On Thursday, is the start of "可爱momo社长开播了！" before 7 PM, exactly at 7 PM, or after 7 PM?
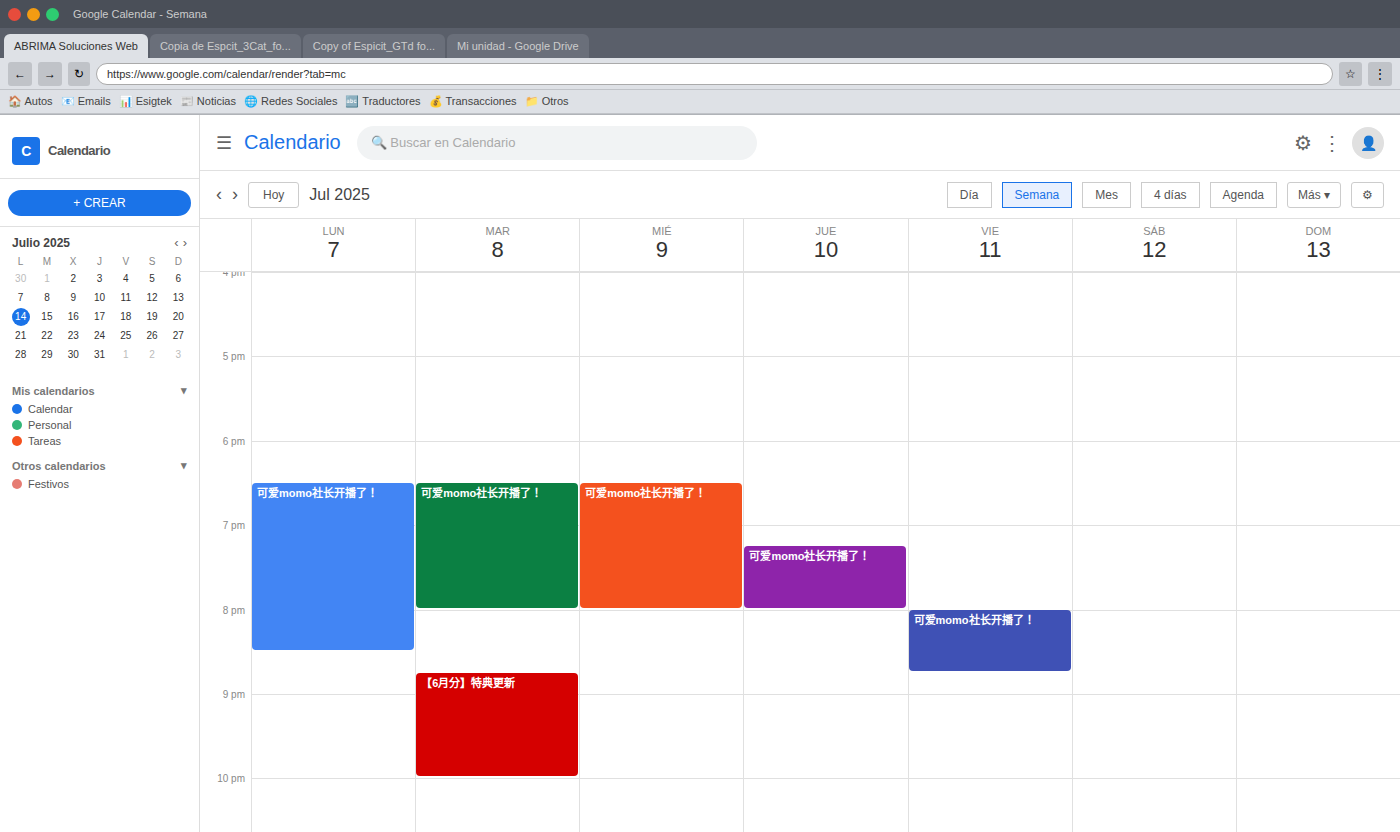
7:15 PM -- after 7 PM, 15 minutes below the 7 PM line.